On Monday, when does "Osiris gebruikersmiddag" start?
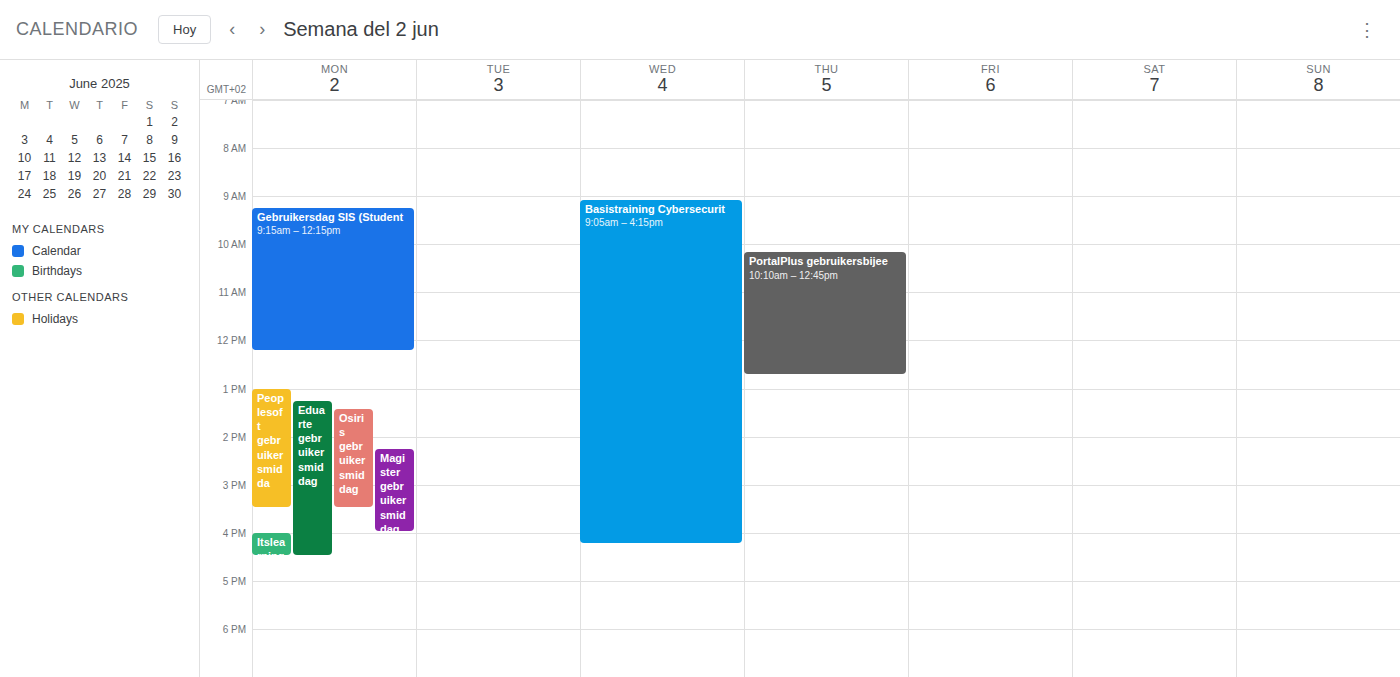
1:25 PM